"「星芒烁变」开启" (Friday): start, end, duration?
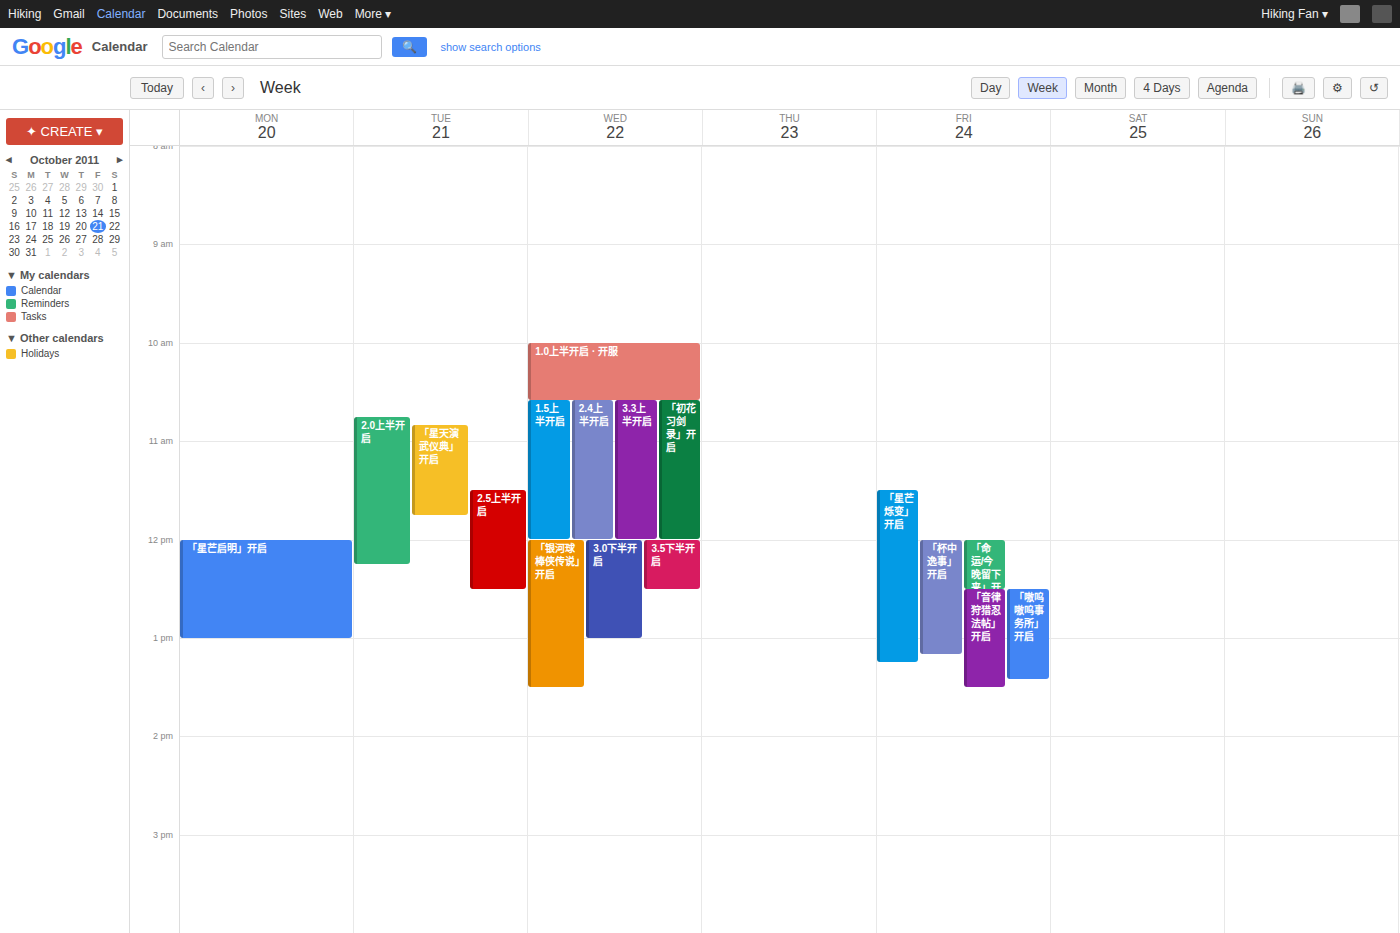
11:30 AM to 1:15 PM, 1 hour 45 minutes